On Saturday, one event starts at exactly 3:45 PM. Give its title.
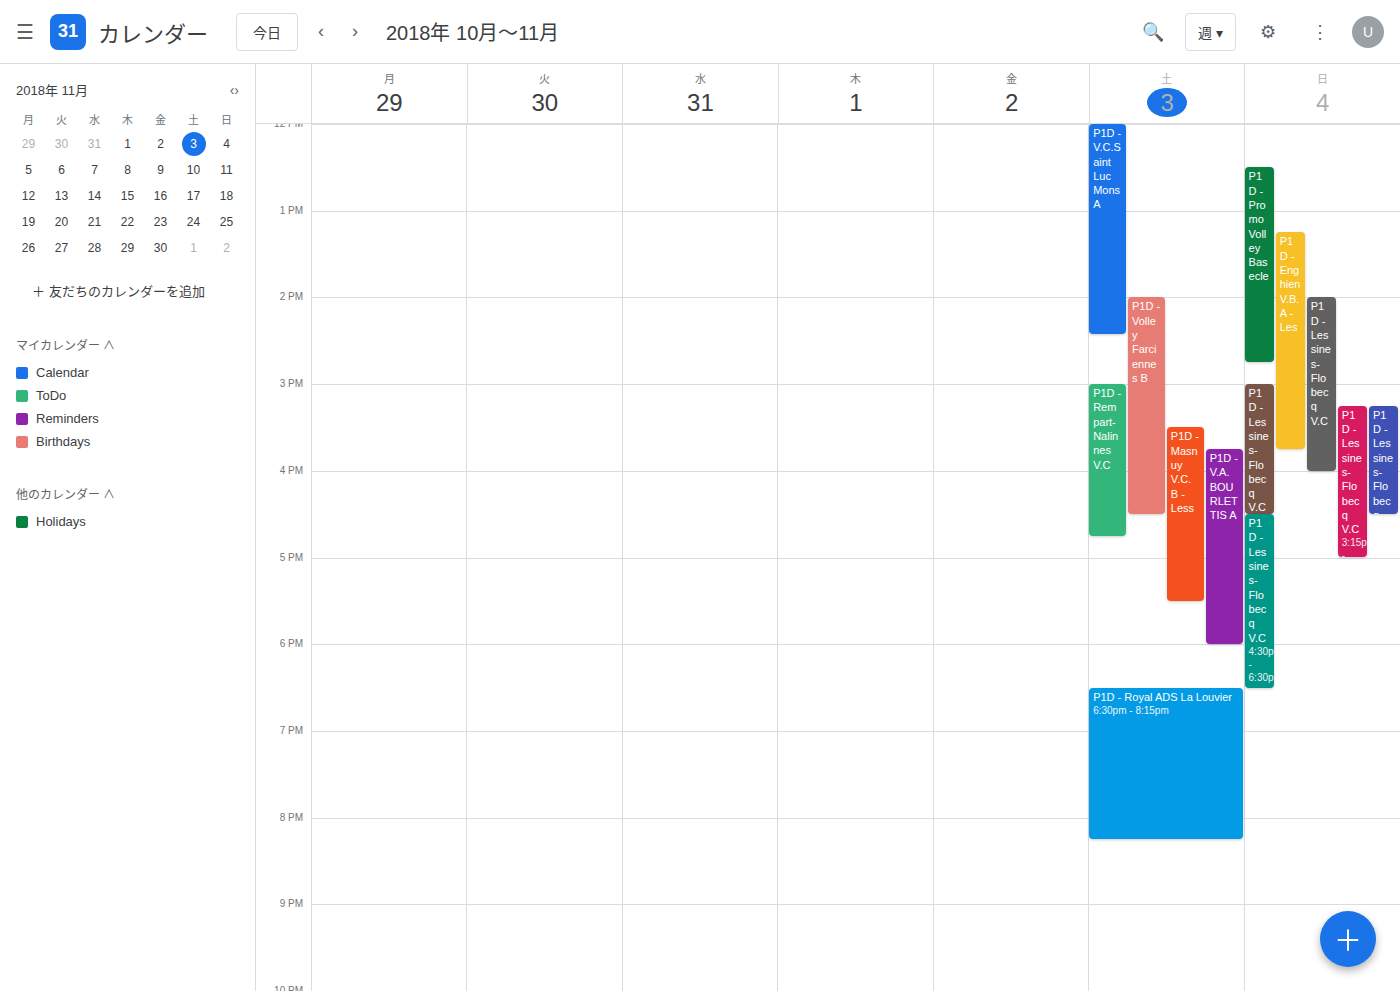
"P1D - V.A. BOURLETTIS A"